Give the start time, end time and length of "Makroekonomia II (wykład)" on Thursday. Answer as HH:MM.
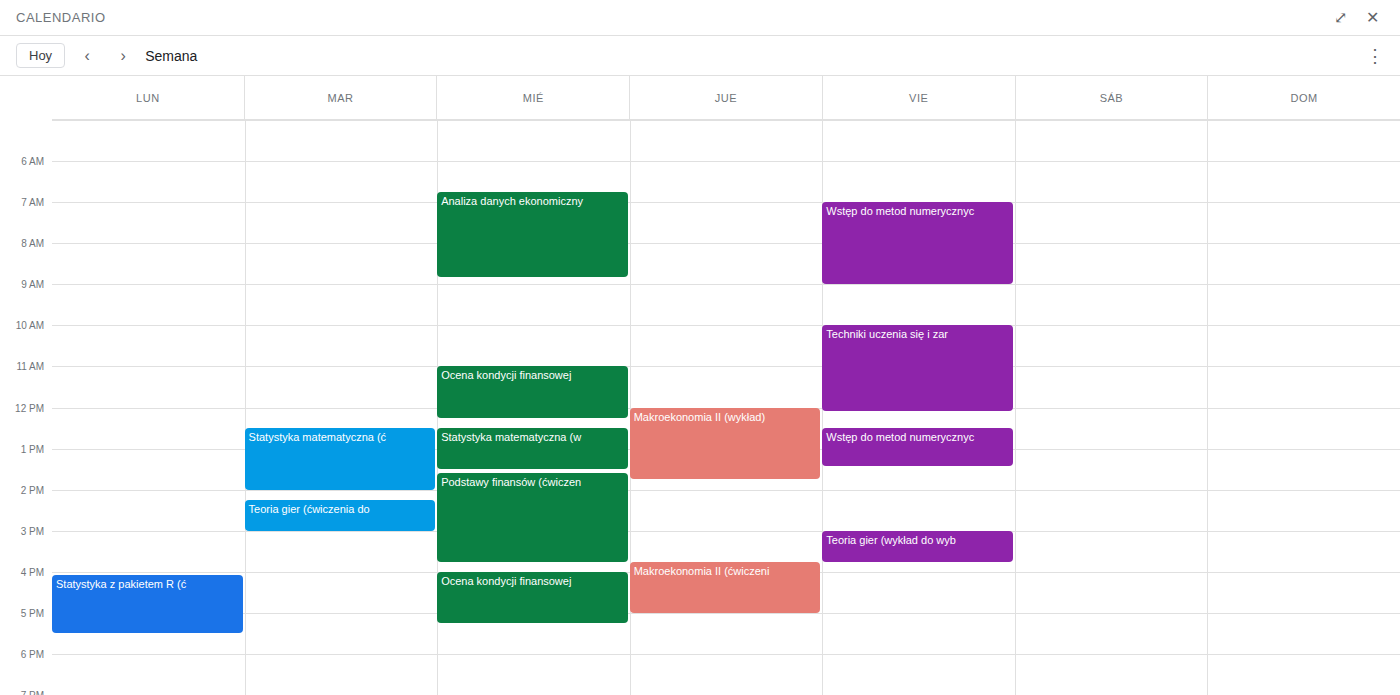
12:00 to 13:45, 1 hour 45 minutes